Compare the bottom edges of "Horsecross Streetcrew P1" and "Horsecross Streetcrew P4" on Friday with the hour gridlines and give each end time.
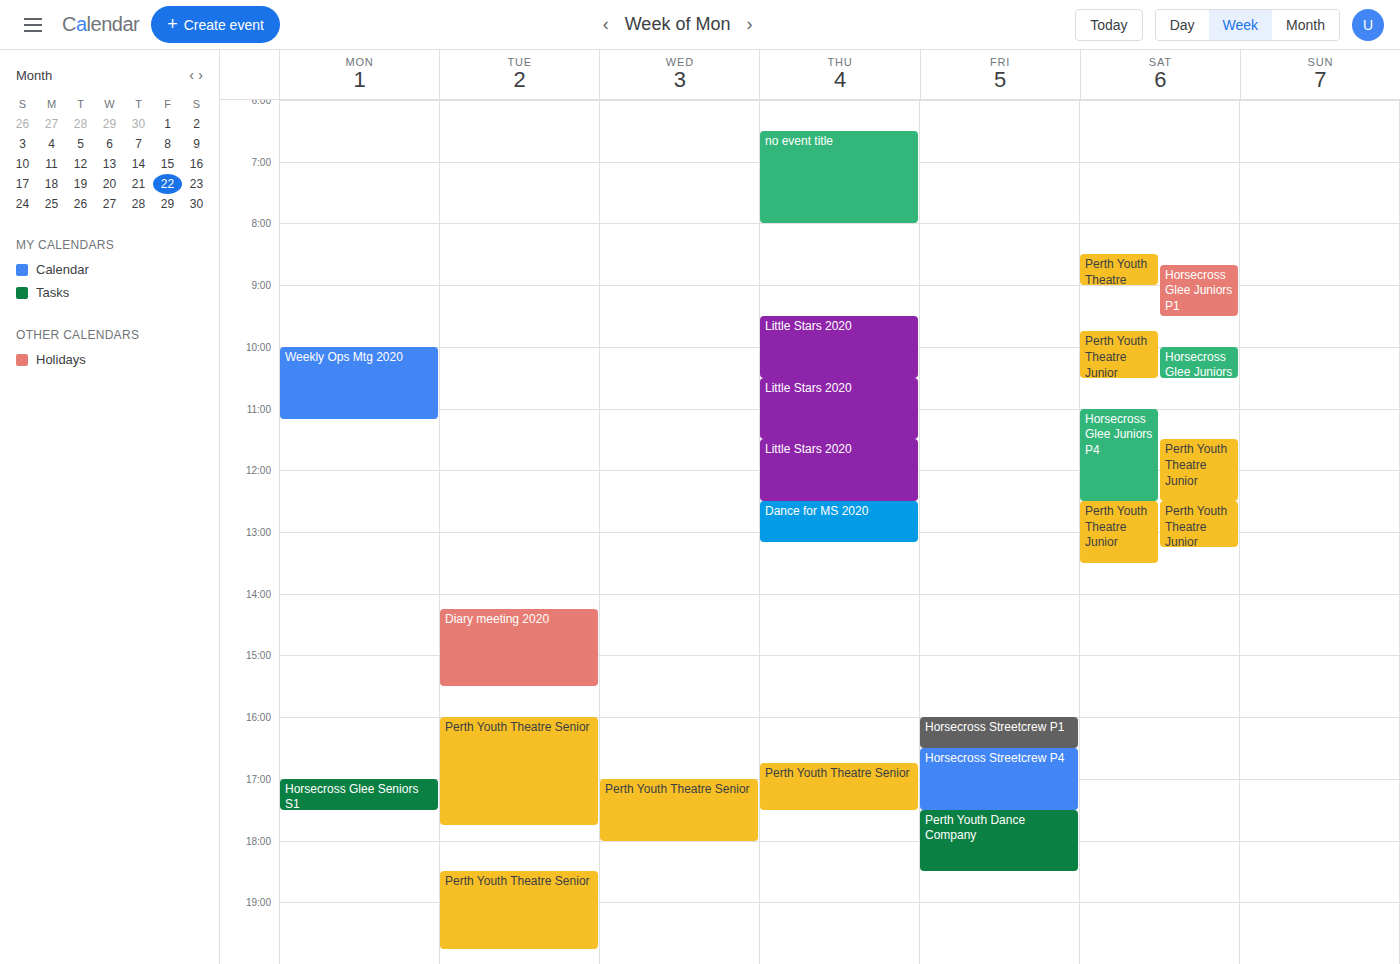
"Horsecross Streetcrew P1": 4:30 PM, halfway between the 4 PM and 5 PM lines. "Horsecross Streetcrew P4": 5:30 PM, halfway between the 5 PM and 6 PM lines.